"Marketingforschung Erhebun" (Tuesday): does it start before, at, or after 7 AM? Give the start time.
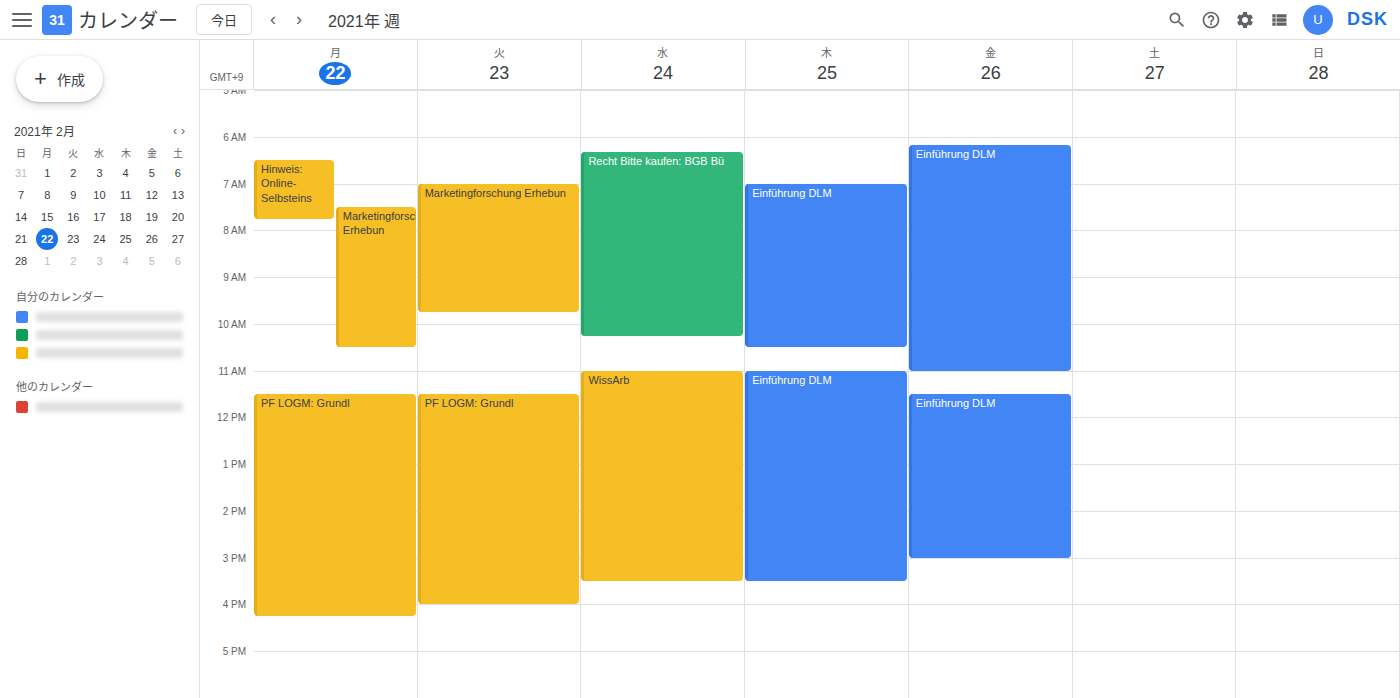
7:00 AM -- exactly at 7 AM, on the 7 AM line.